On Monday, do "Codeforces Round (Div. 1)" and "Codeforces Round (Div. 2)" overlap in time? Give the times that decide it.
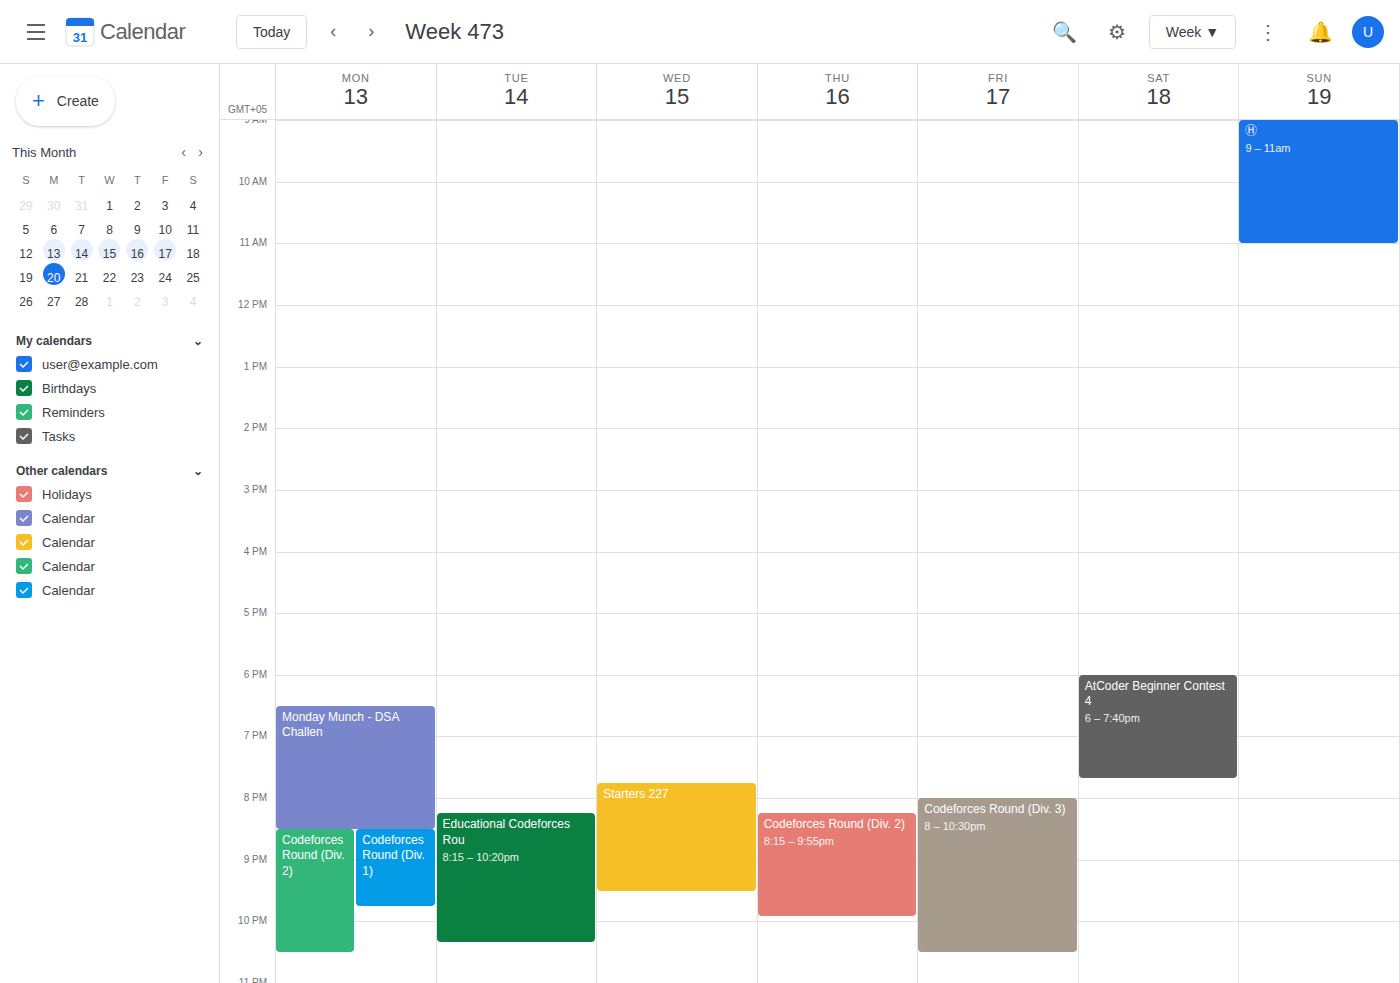
"Codeforces Round (Div. 1)" runs 8:30 PM to 9:45 PM, inside "Codeforces Round (Div. 2)" -- they overlap.